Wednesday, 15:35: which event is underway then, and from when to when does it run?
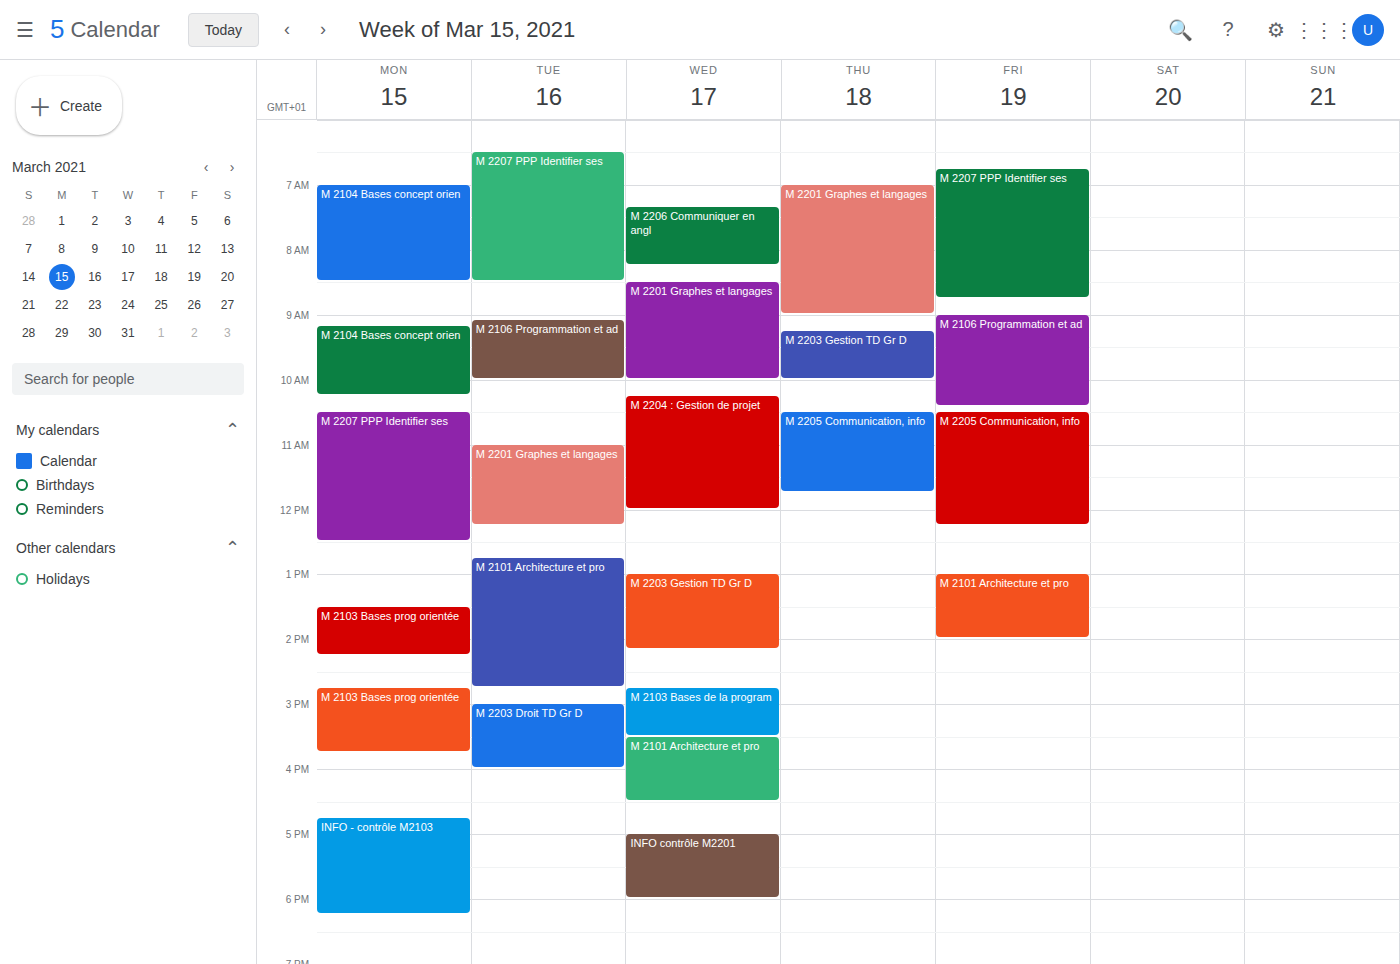
"M 2101 Architecture et pro", 15:30 to 16:30